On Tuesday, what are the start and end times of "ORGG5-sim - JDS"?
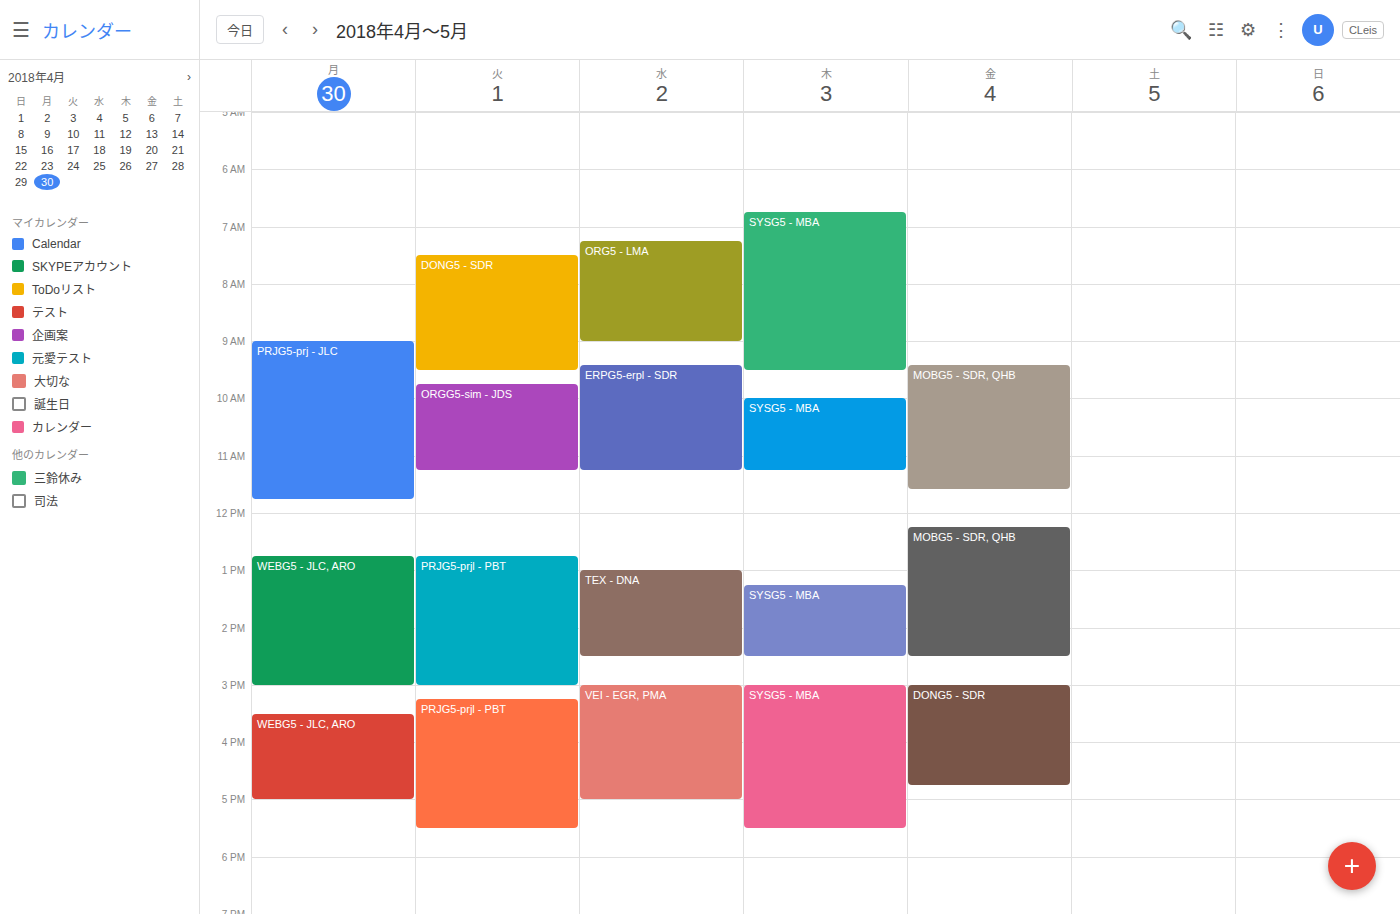
9:45 AM to 11:15 AM